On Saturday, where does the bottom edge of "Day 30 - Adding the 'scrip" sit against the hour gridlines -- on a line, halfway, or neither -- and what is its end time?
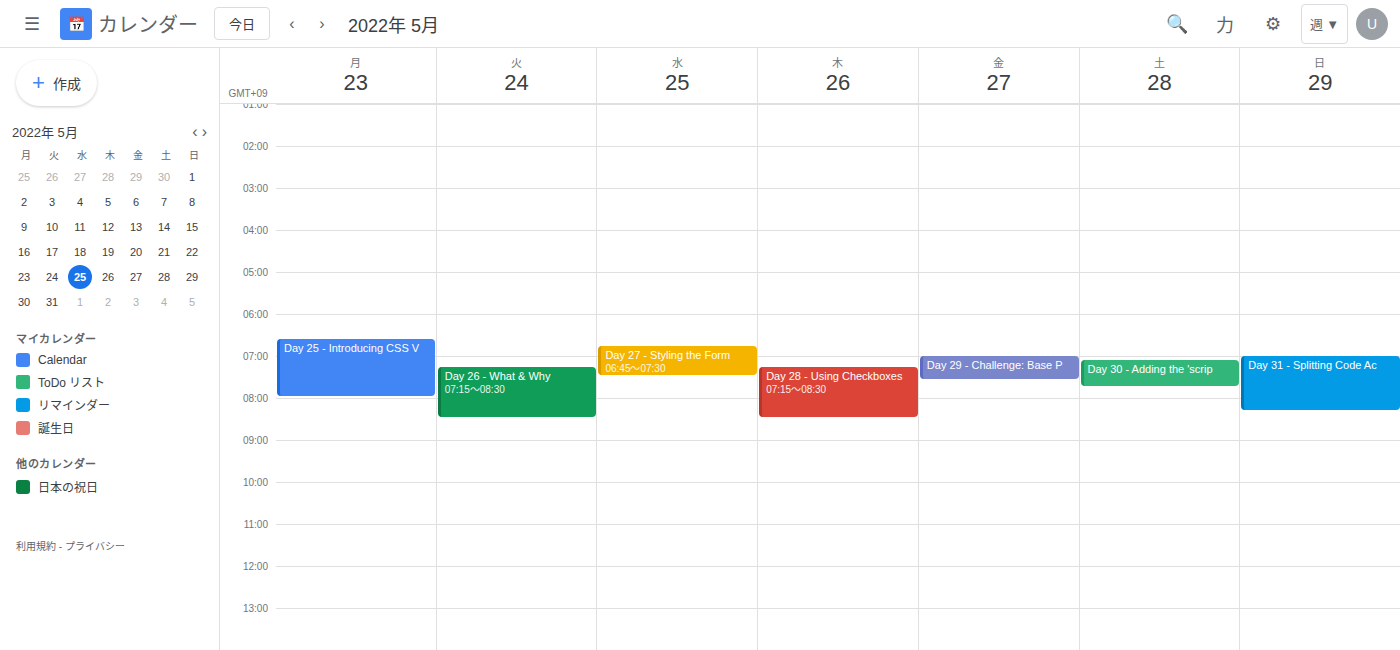
07:45 -- neither: three quarters of the way from the 07:00 line to the 08:00 line.